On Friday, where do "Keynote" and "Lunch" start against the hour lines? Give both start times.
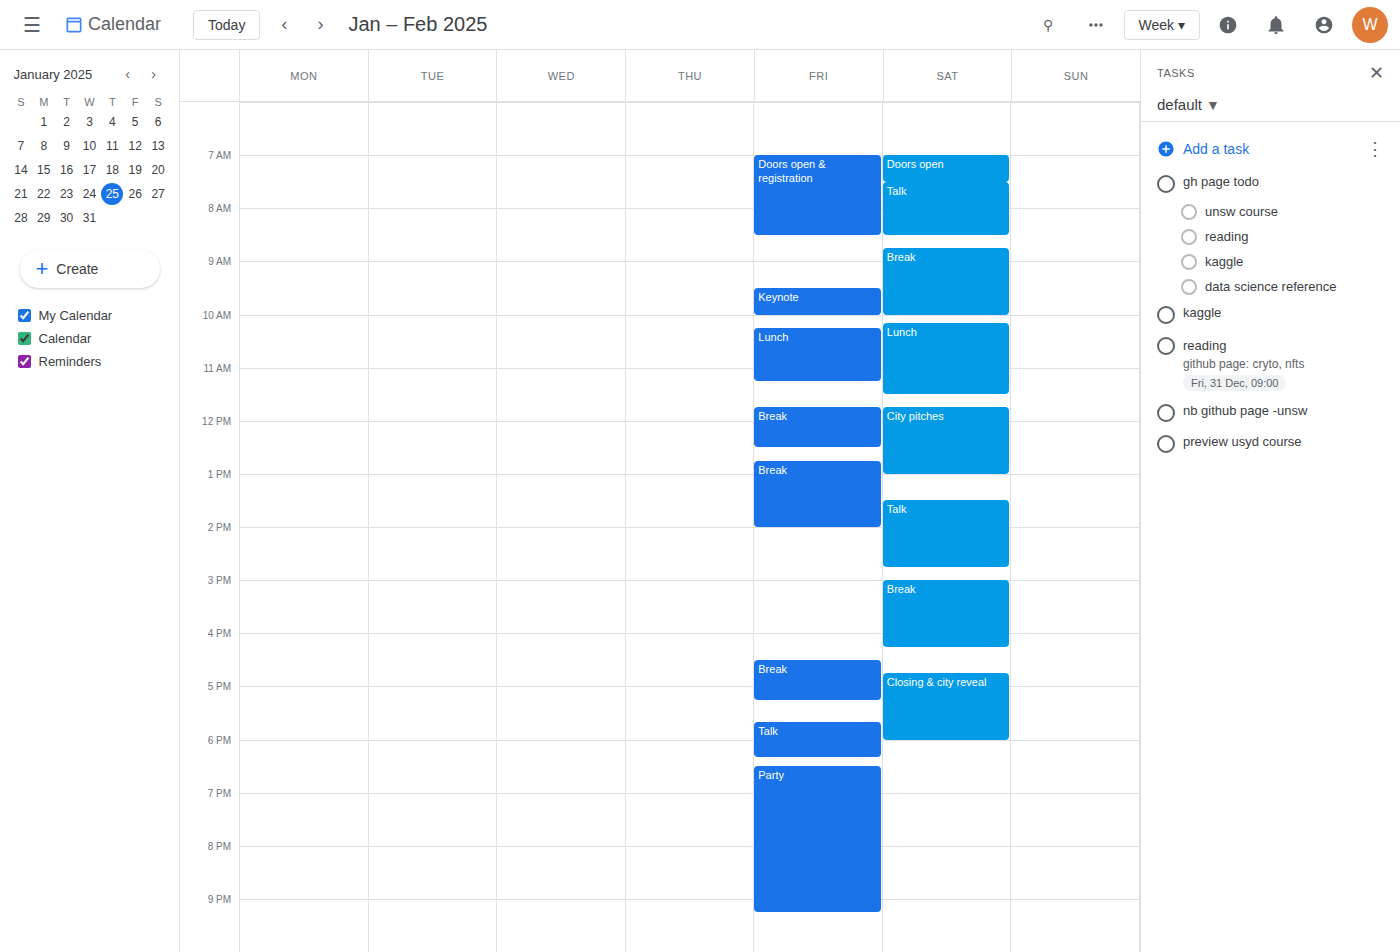
"Keynote": 09:30, halfway between the 09:00 and 10:00 lines. "Lunch": 10:15, neither: a quarter of the way from the 10:00 line to the 11:00 line.